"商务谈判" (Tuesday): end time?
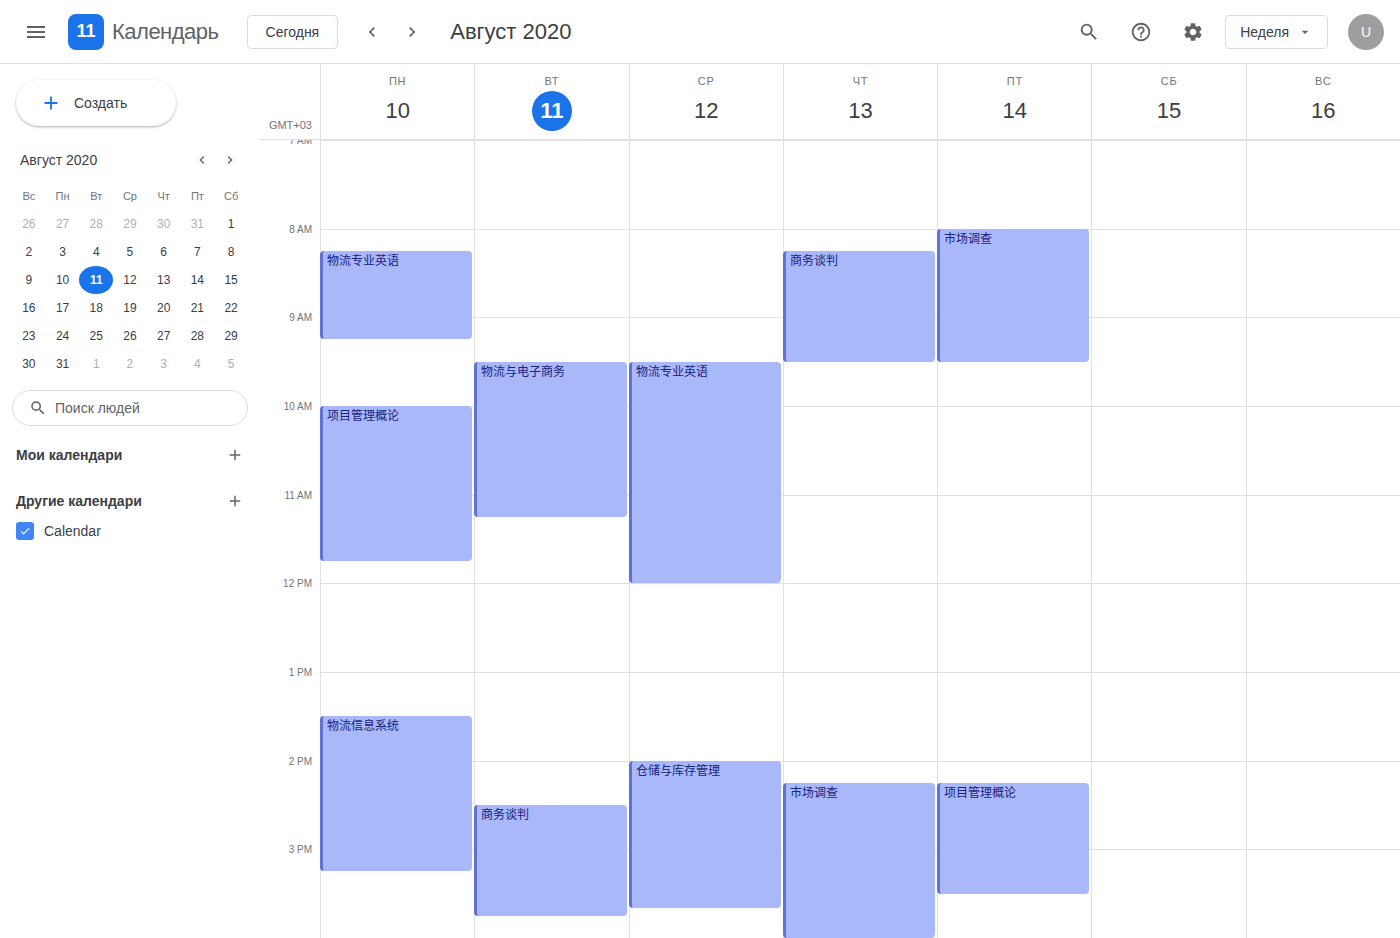
15:45